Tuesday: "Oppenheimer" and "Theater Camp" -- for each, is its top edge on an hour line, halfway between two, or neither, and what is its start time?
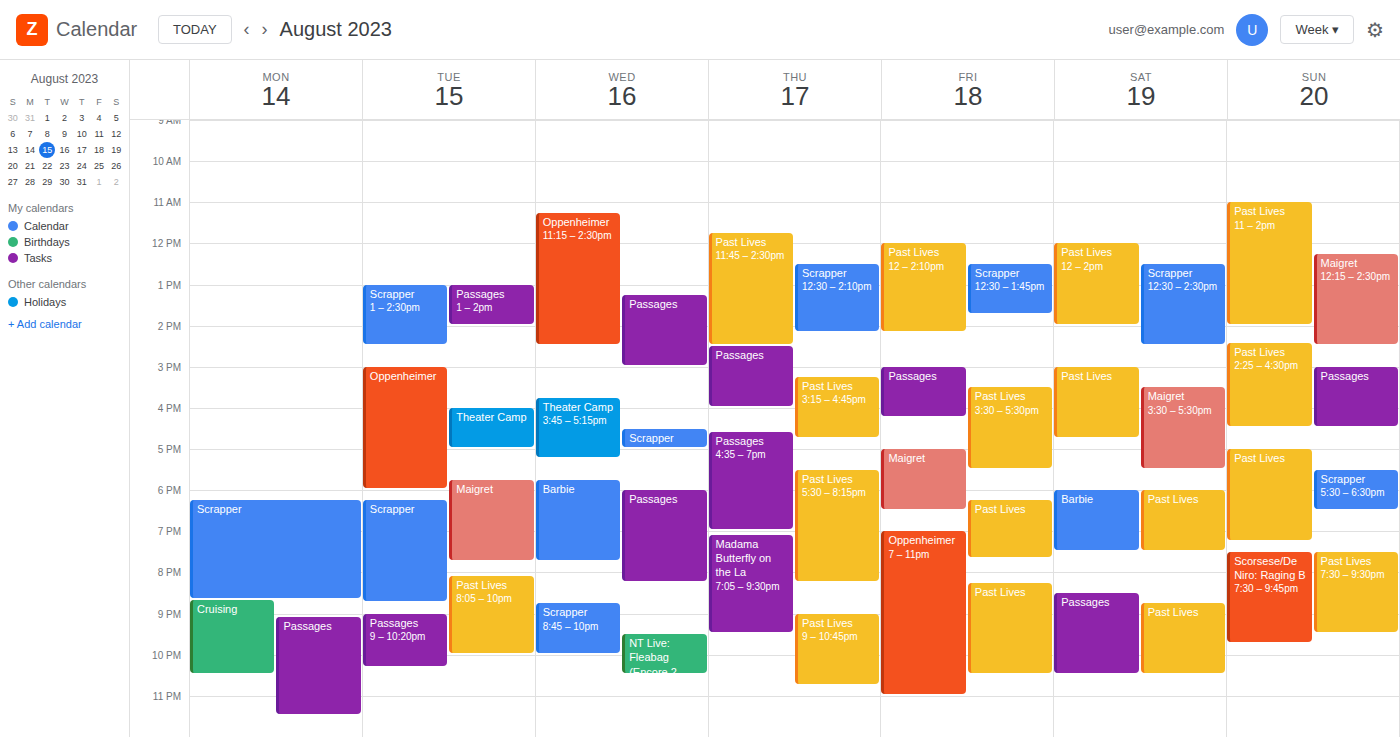
"Oppenheimer": 15:00, exactly on the 15:00 line. "Theater Camp": 16:00, exactly on the 16:00 line.